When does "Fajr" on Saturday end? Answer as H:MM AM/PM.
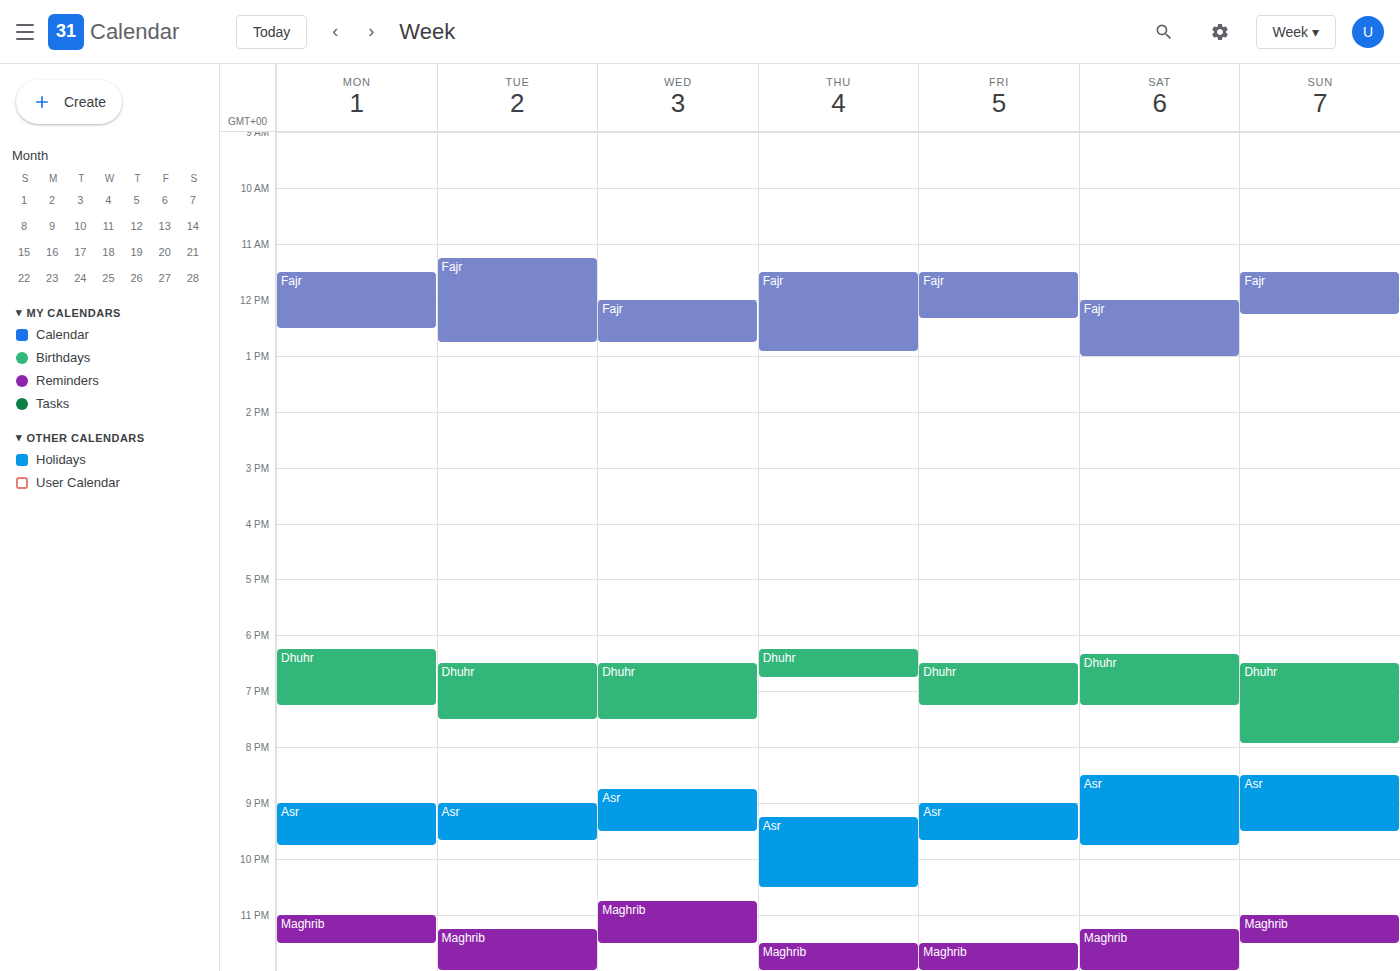
1:00 PM